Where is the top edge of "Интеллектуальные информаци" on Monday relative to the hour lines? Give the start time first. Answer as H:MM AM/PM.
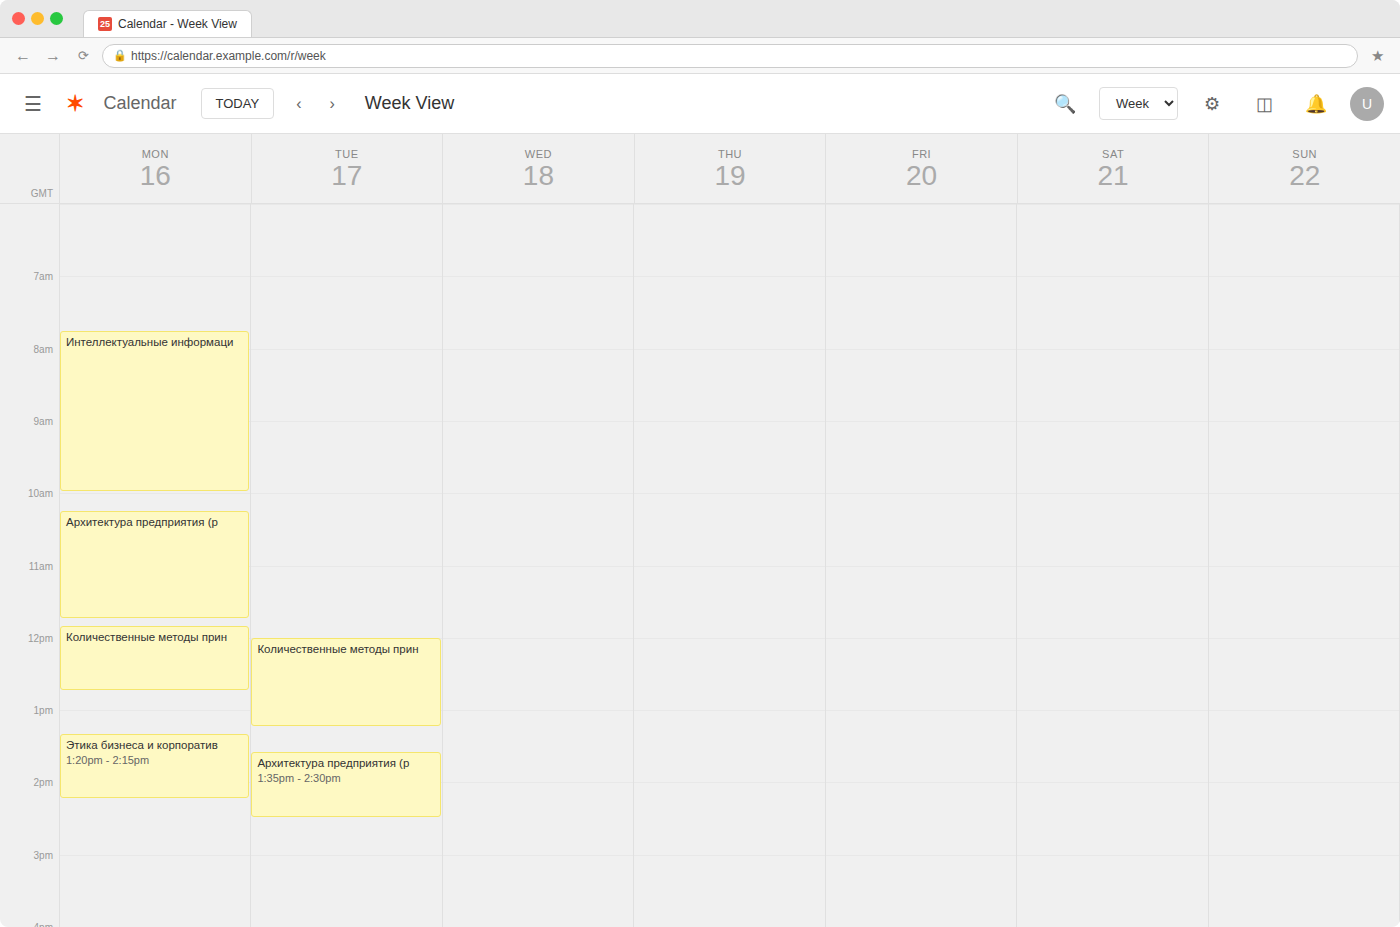
7:45 AM -- neither: three quarters of the way from the 7 AM line to the 8 AM line.